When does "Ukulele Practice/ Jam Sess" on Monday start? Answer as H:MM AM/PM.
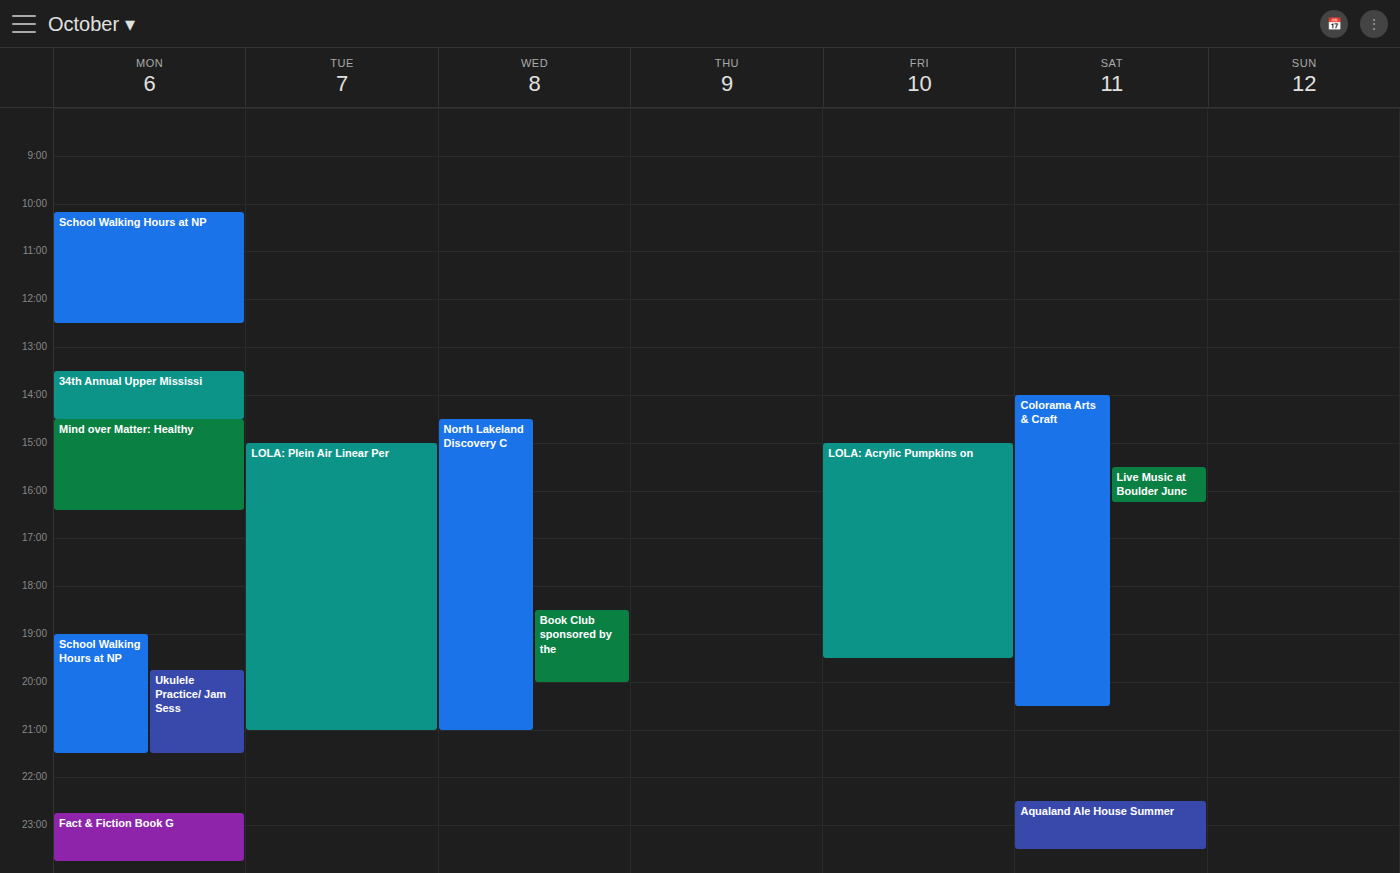
7:45 PM